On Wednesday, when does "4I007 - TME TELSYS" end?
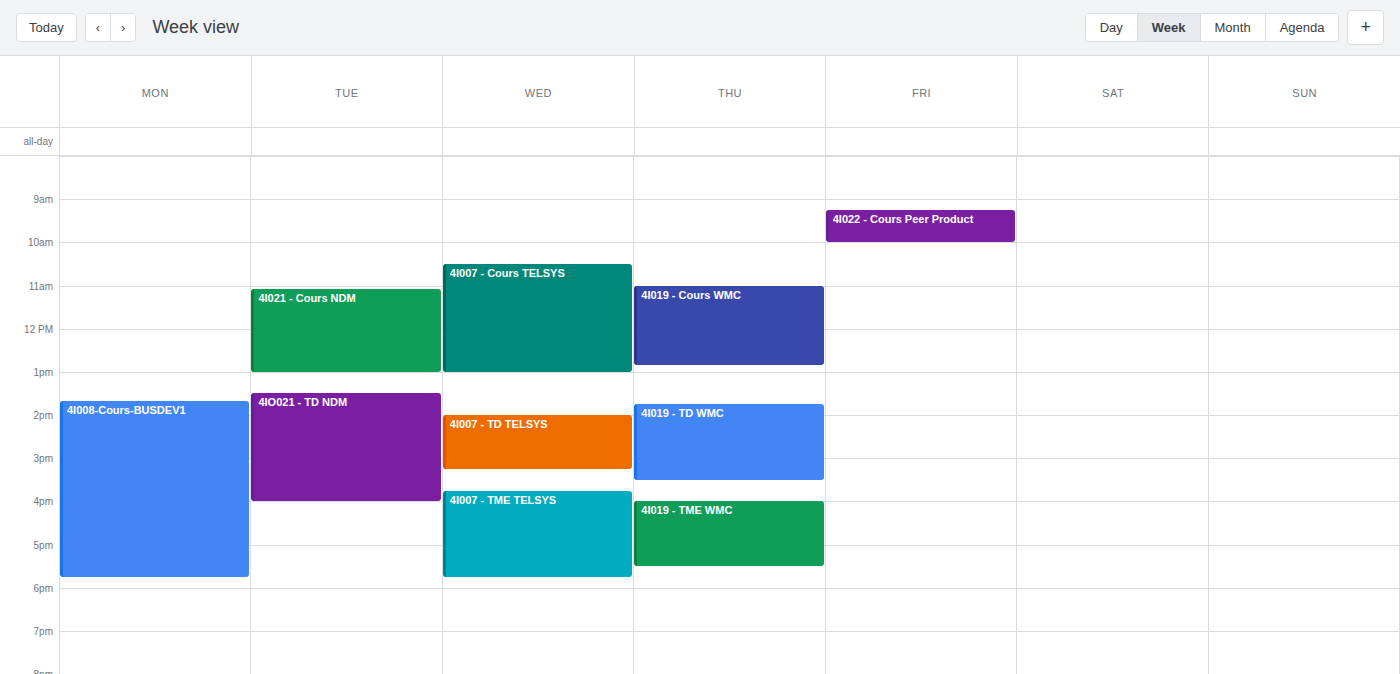
5:45 PM